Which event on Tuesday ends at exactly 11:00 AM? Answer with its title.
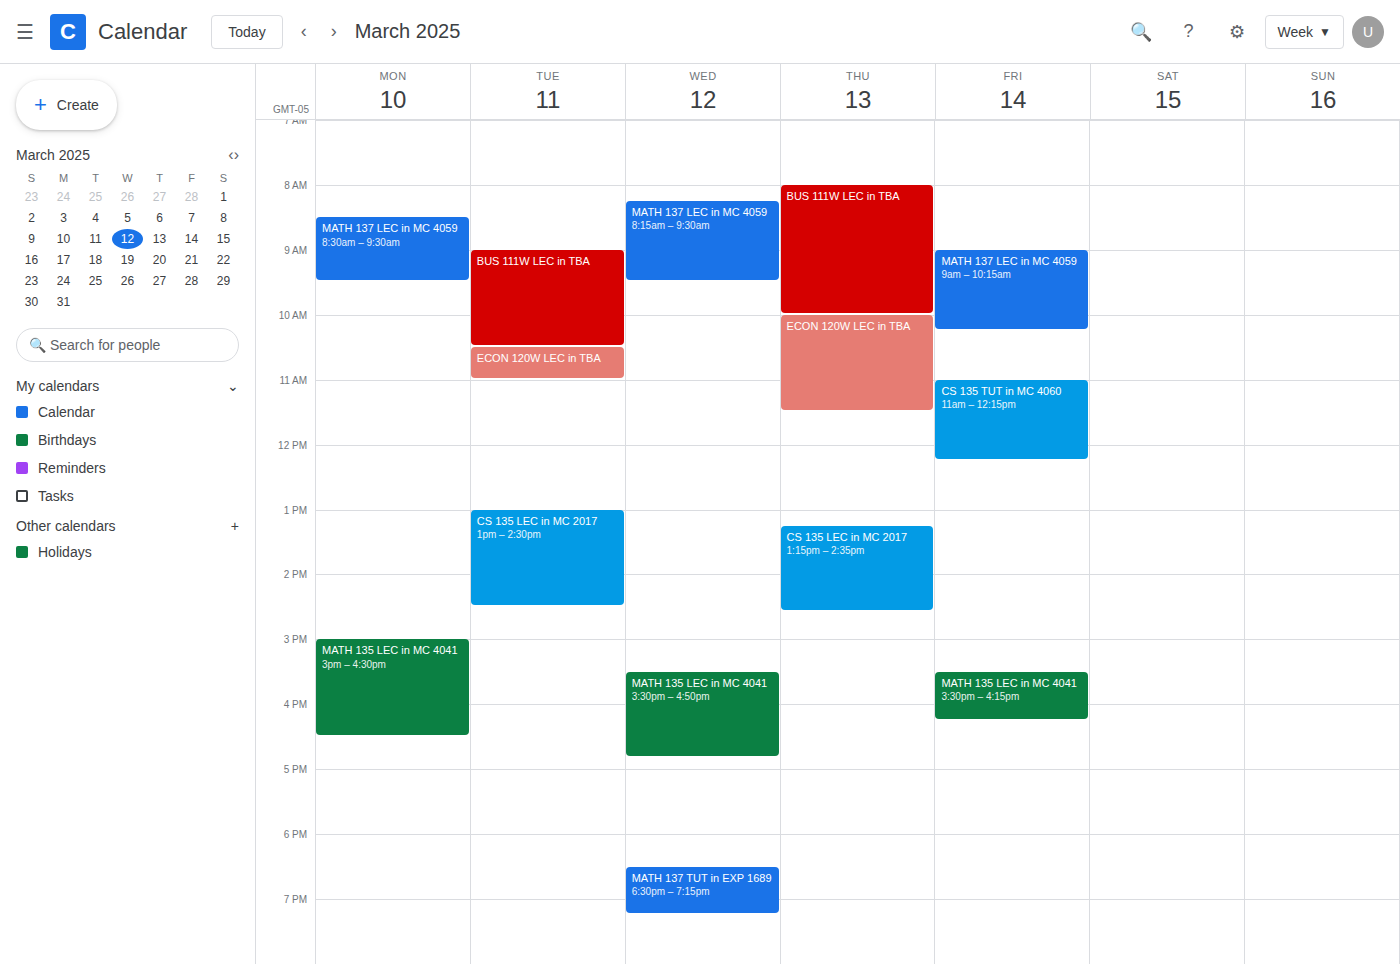
"ECON 120W LEC in TBA"